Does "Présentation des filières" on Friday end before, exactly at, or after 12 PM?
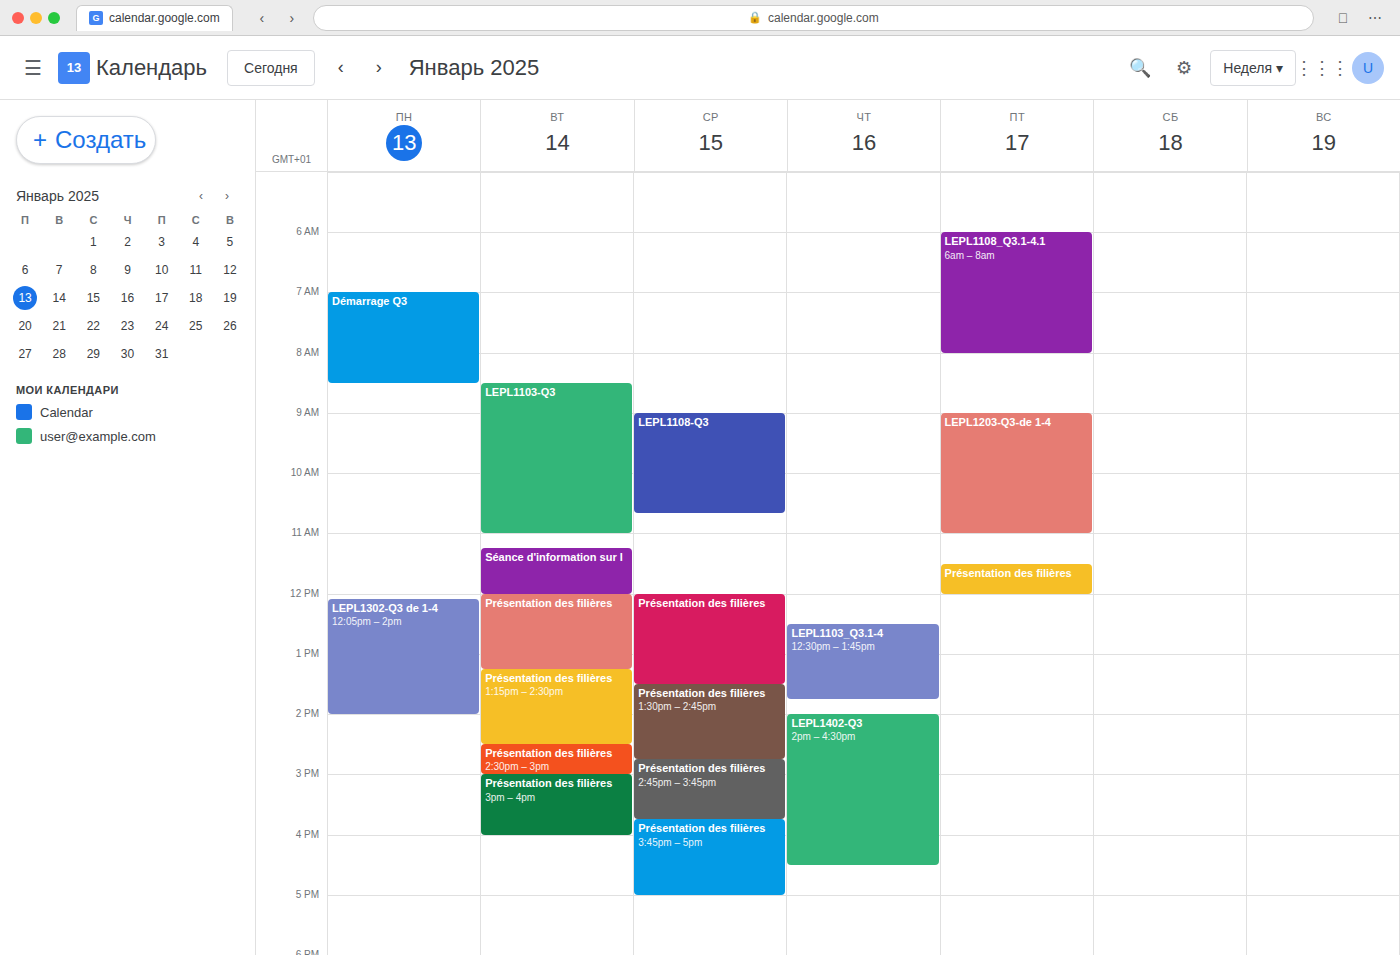
12:00 PM -- exactly at 12 PM, on the 12 PM line.